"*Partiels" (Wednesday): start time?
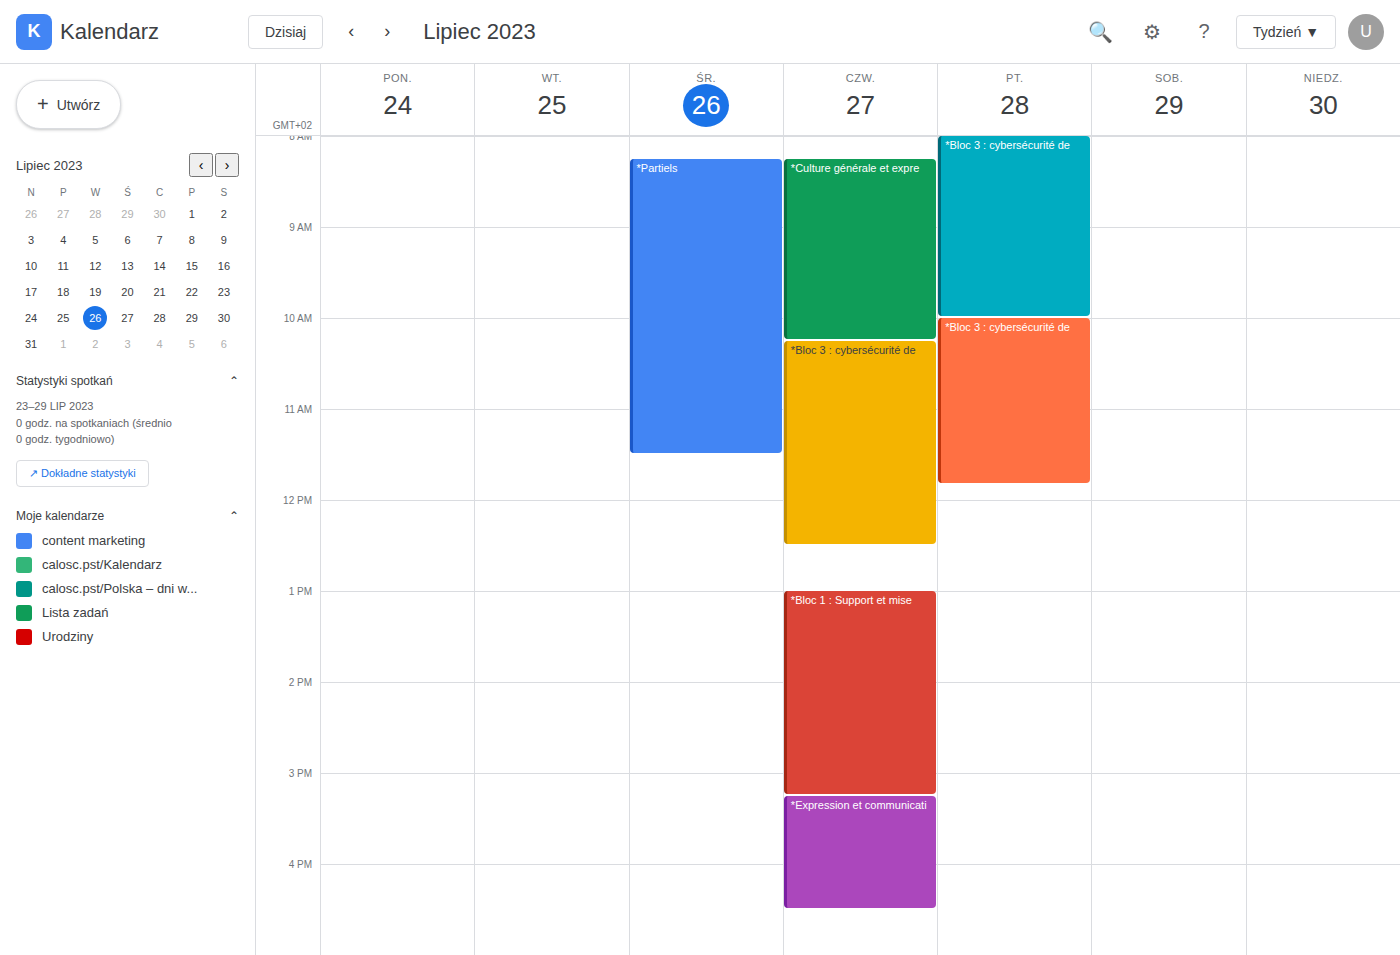
08:15